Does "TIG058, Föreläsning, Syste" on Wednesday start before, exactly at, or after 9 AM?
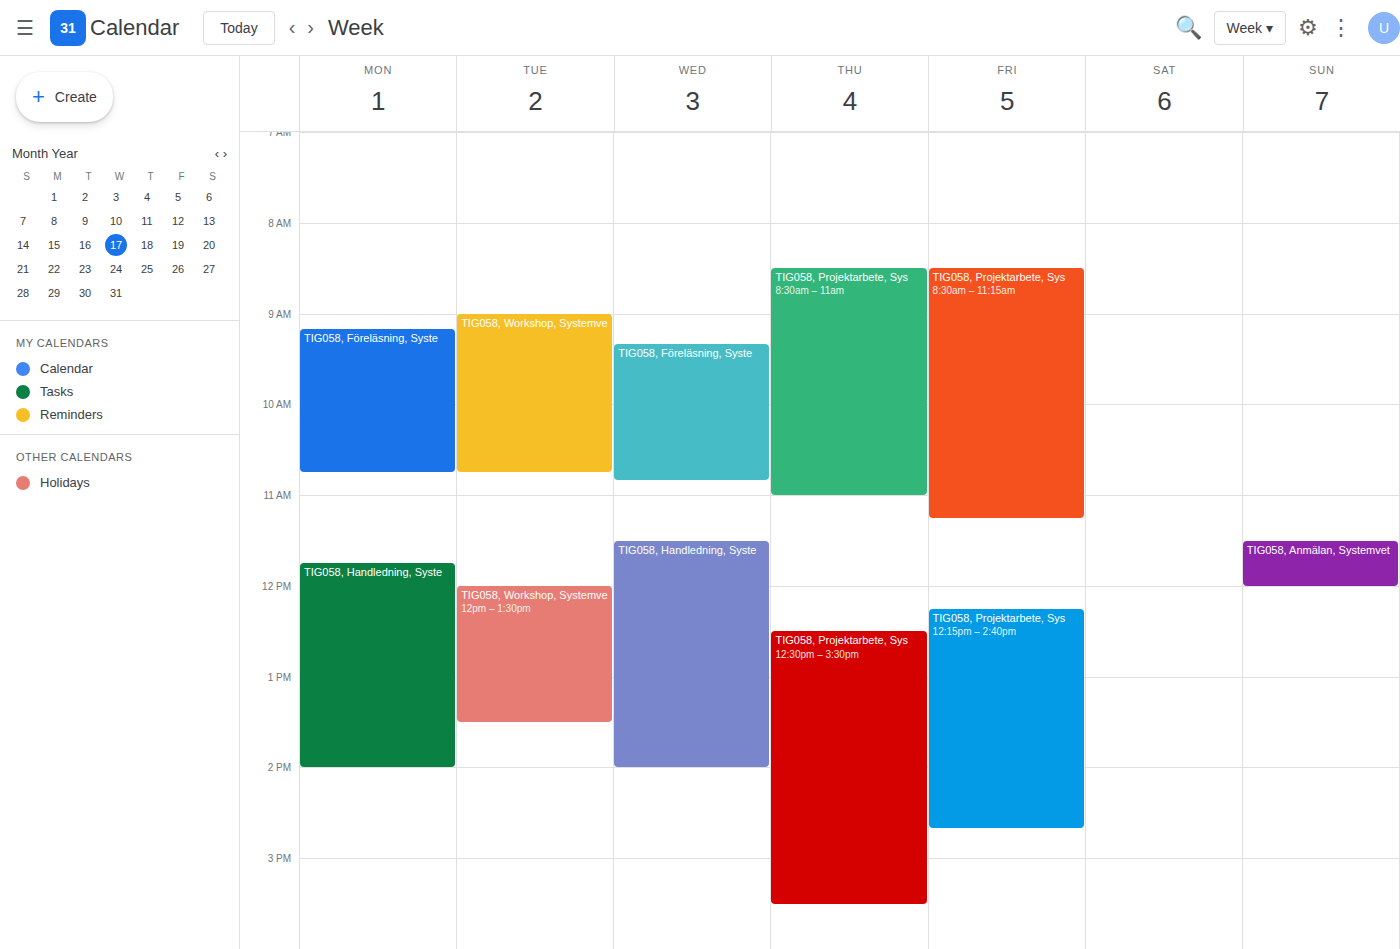
9:20 AM -- after 9 AM, 20 minutes below the 9 AM line.